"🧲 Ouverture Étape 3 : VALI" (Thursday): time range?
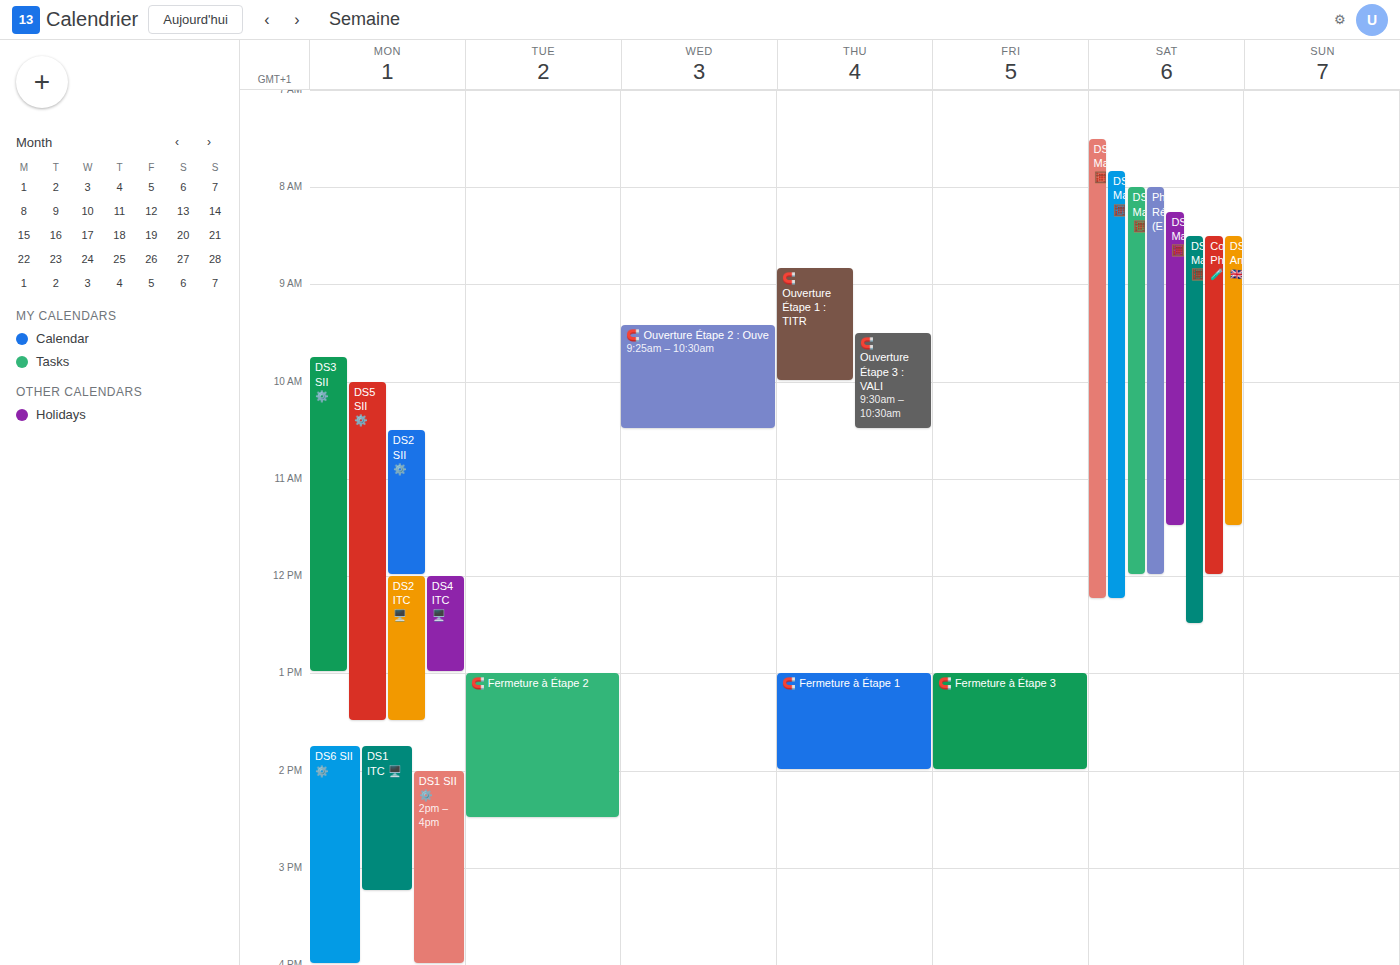
9:30 AM to 10:30 AM